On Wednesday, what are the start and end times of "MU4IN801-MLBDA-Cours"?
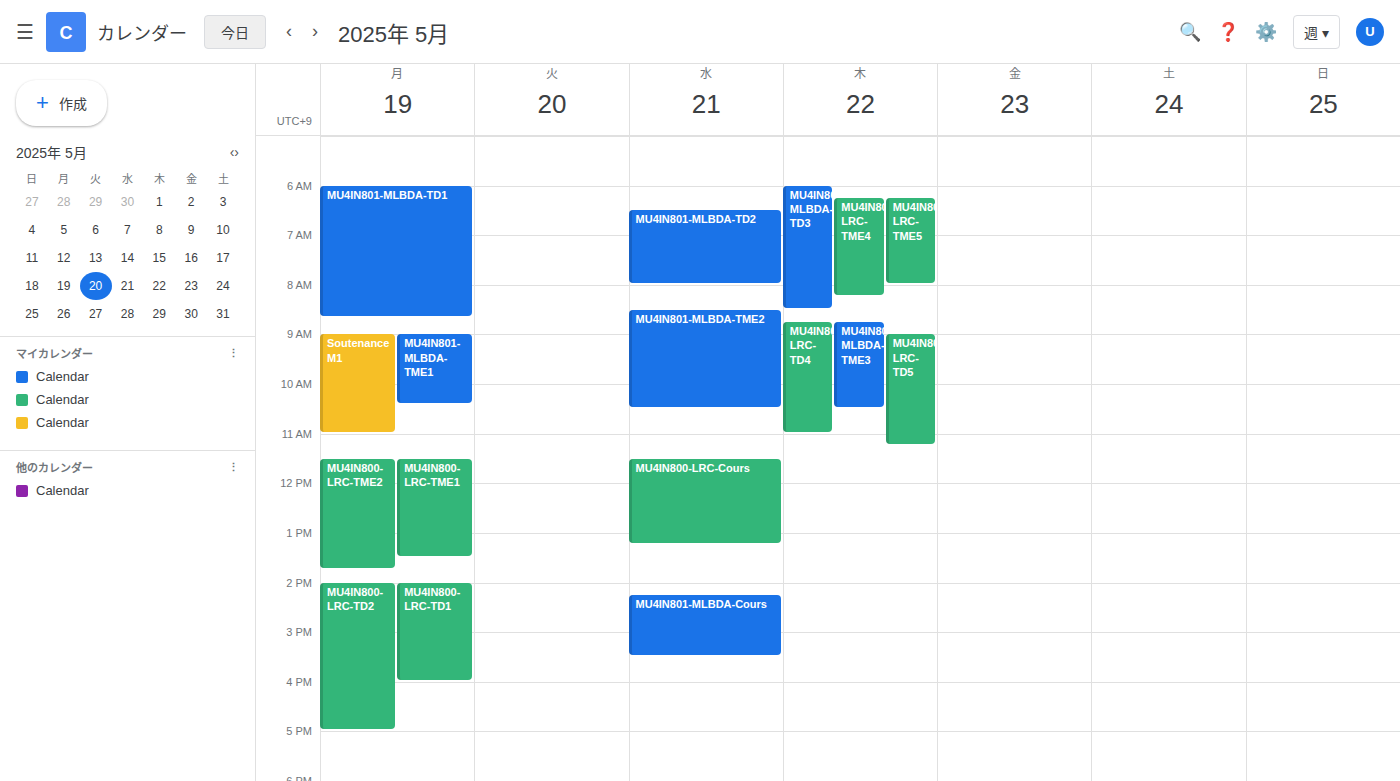
2:15 PM to 3:30 PM